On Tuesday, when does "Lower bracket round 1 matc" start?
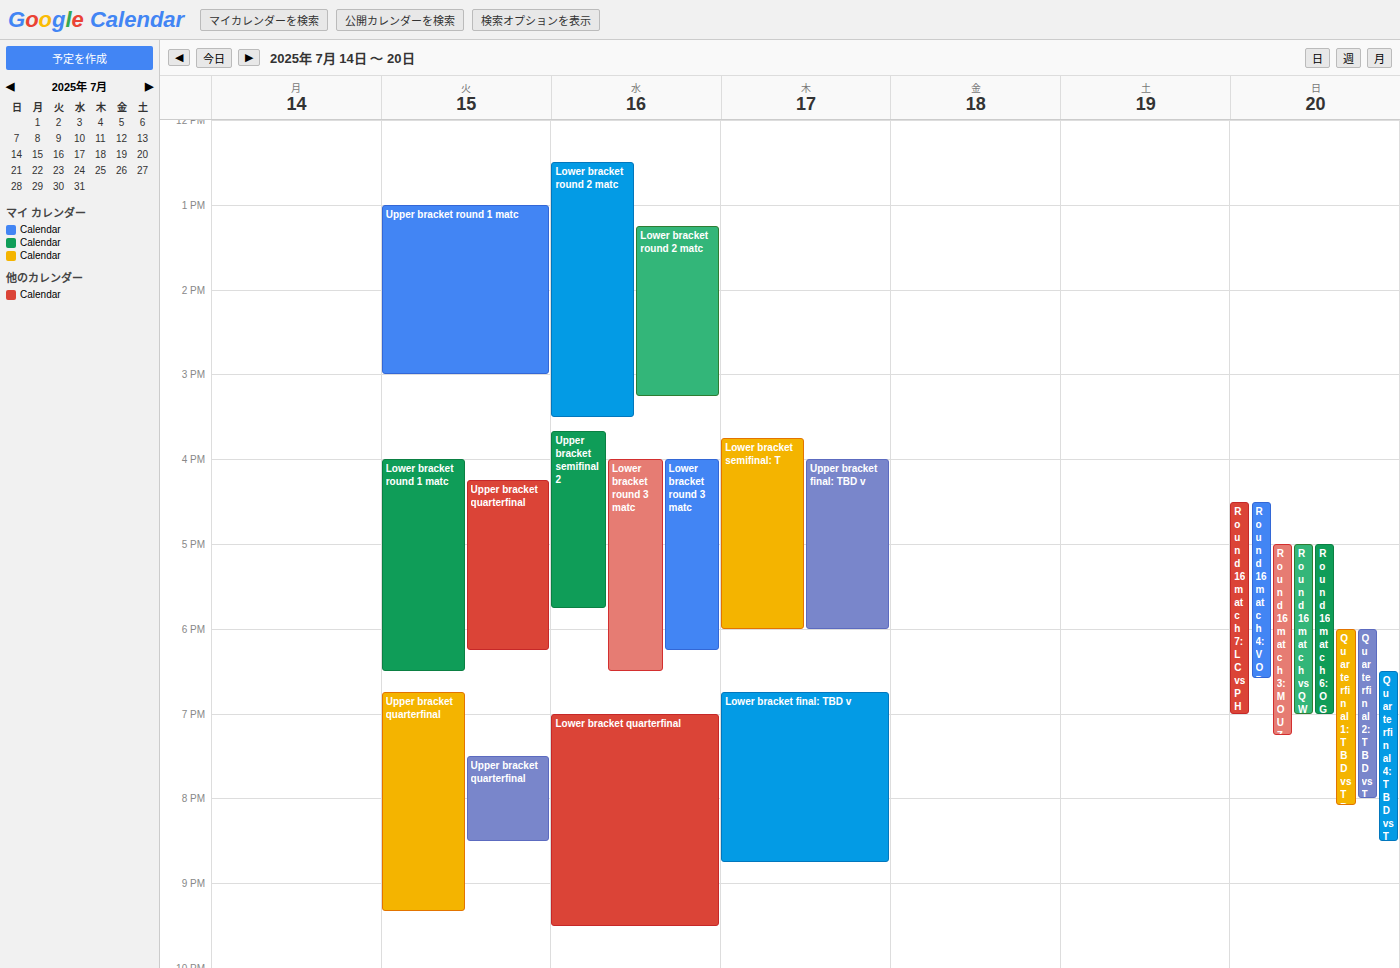
4:00 PM